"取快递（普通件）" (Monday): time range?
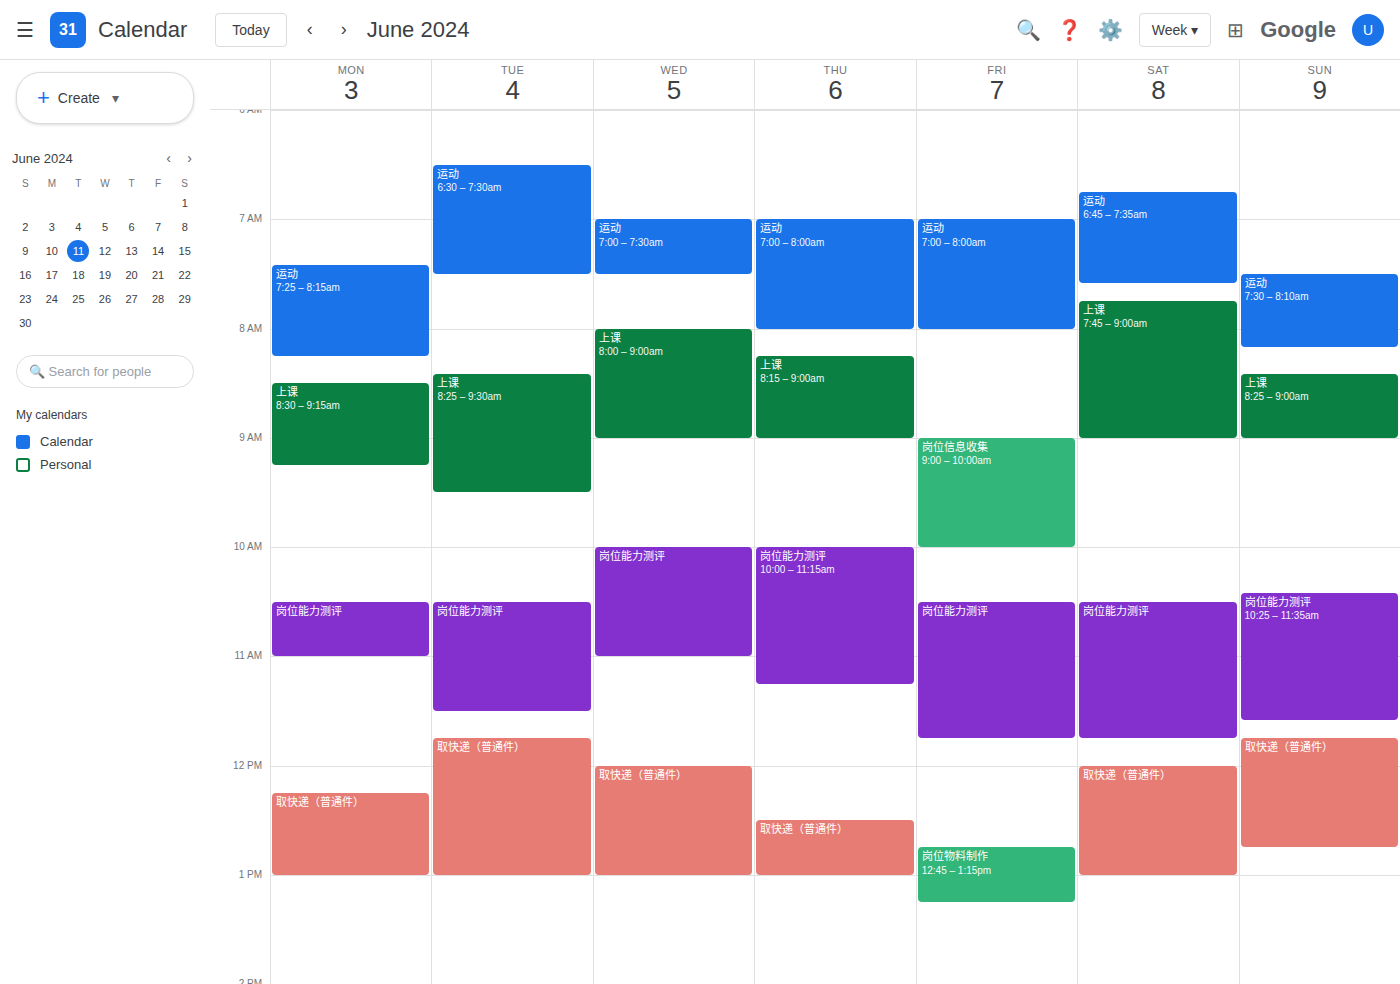
12:15 PM to 1:00 PM